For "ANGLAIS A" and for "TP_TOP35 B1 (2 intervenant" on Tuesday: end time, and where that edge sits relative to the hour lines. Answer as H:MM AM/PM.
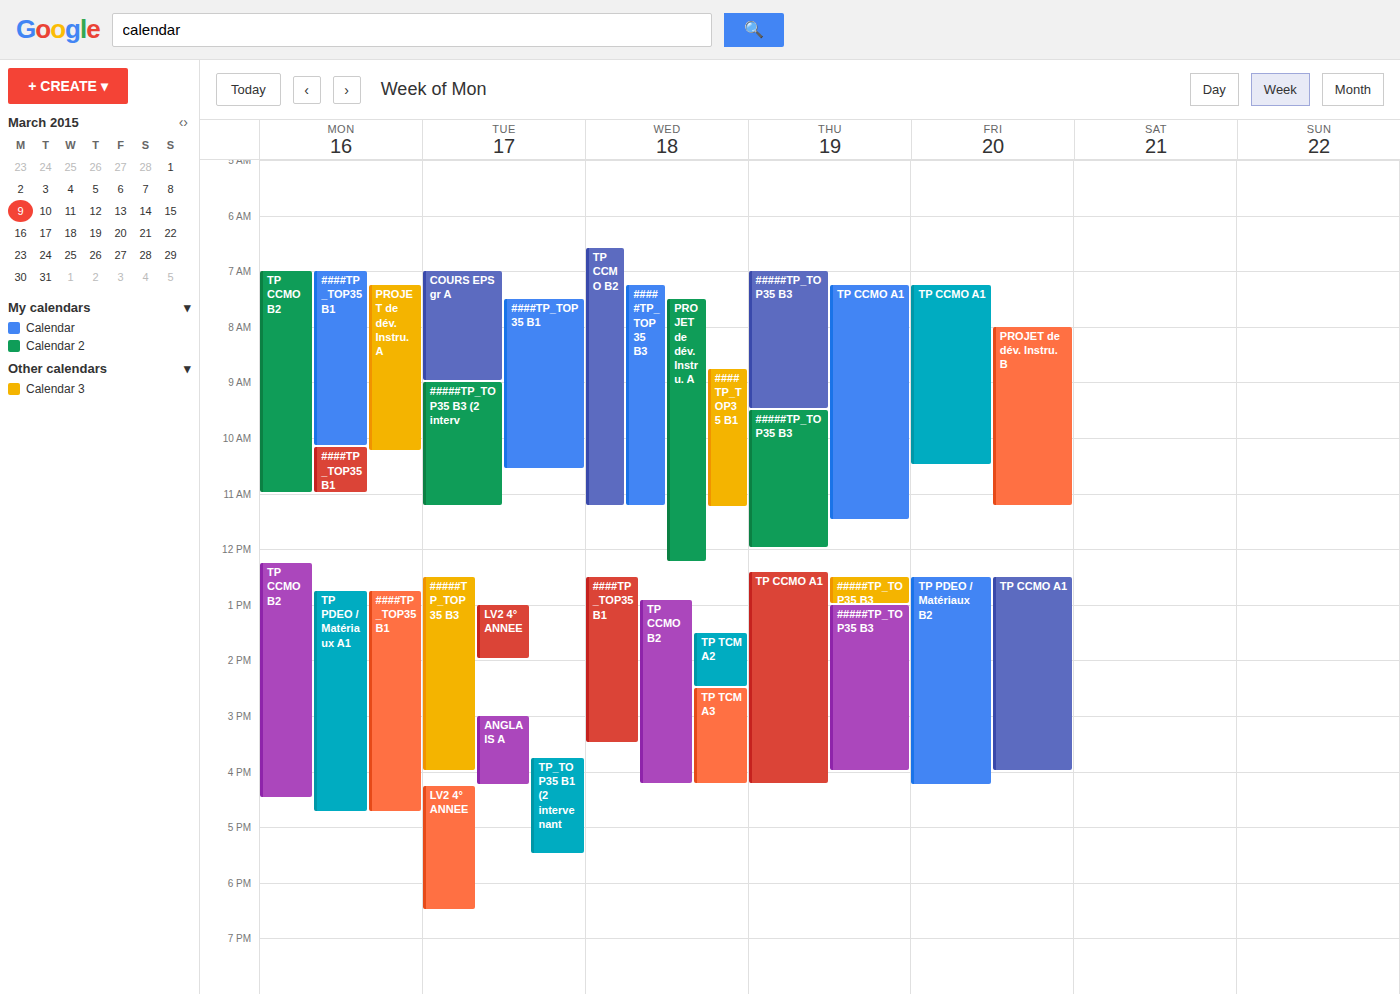
"ANGLAIS A": 4:15 PM, neither: a quarter of the way from the 4 PM line to the 5 PM line. "TP_TOP35 B1 (2 intervenant": 5:30 PM, halfway between the 5 PM and 6 PM lines.